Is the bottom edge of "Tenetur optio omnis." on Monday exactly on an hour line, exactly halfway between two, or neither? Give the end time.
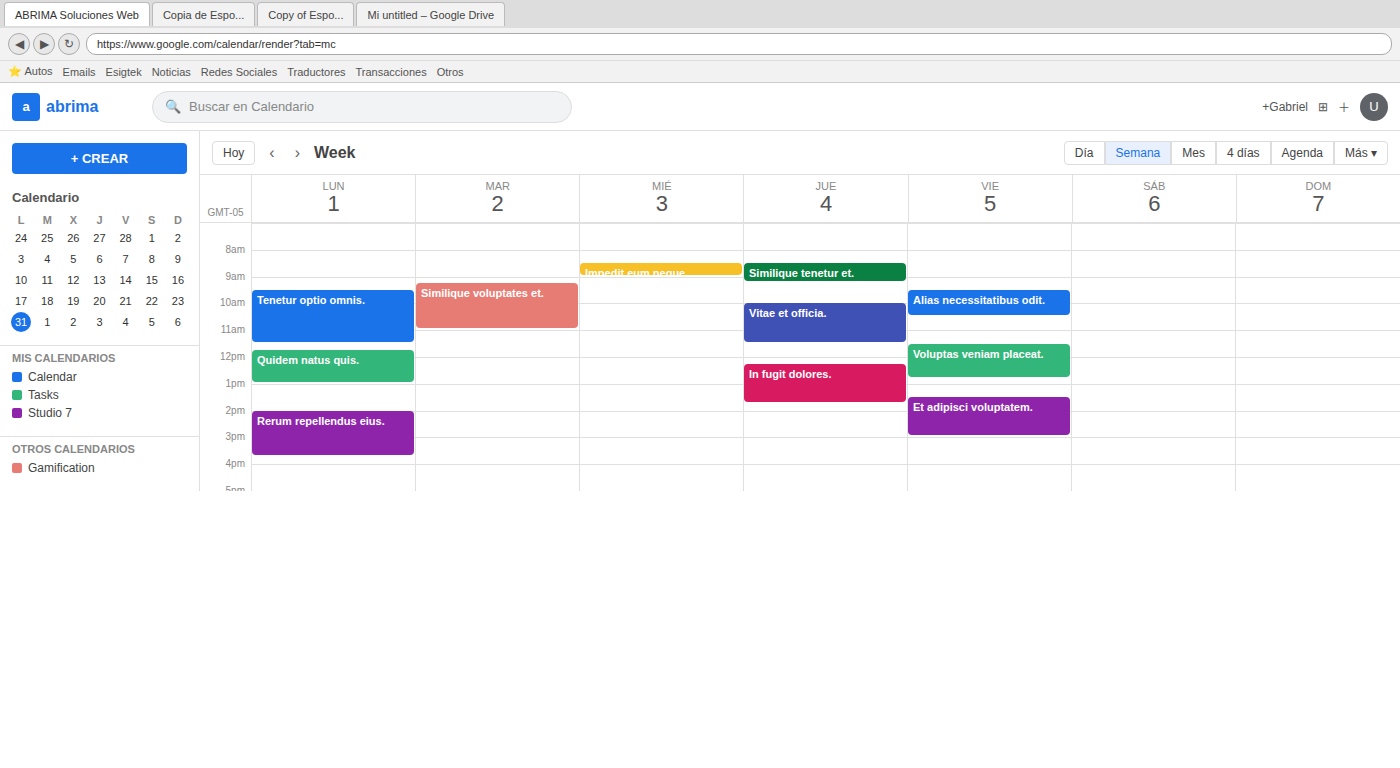
11:30 AM -- halfway between the 11 AM and 12 PM lines.